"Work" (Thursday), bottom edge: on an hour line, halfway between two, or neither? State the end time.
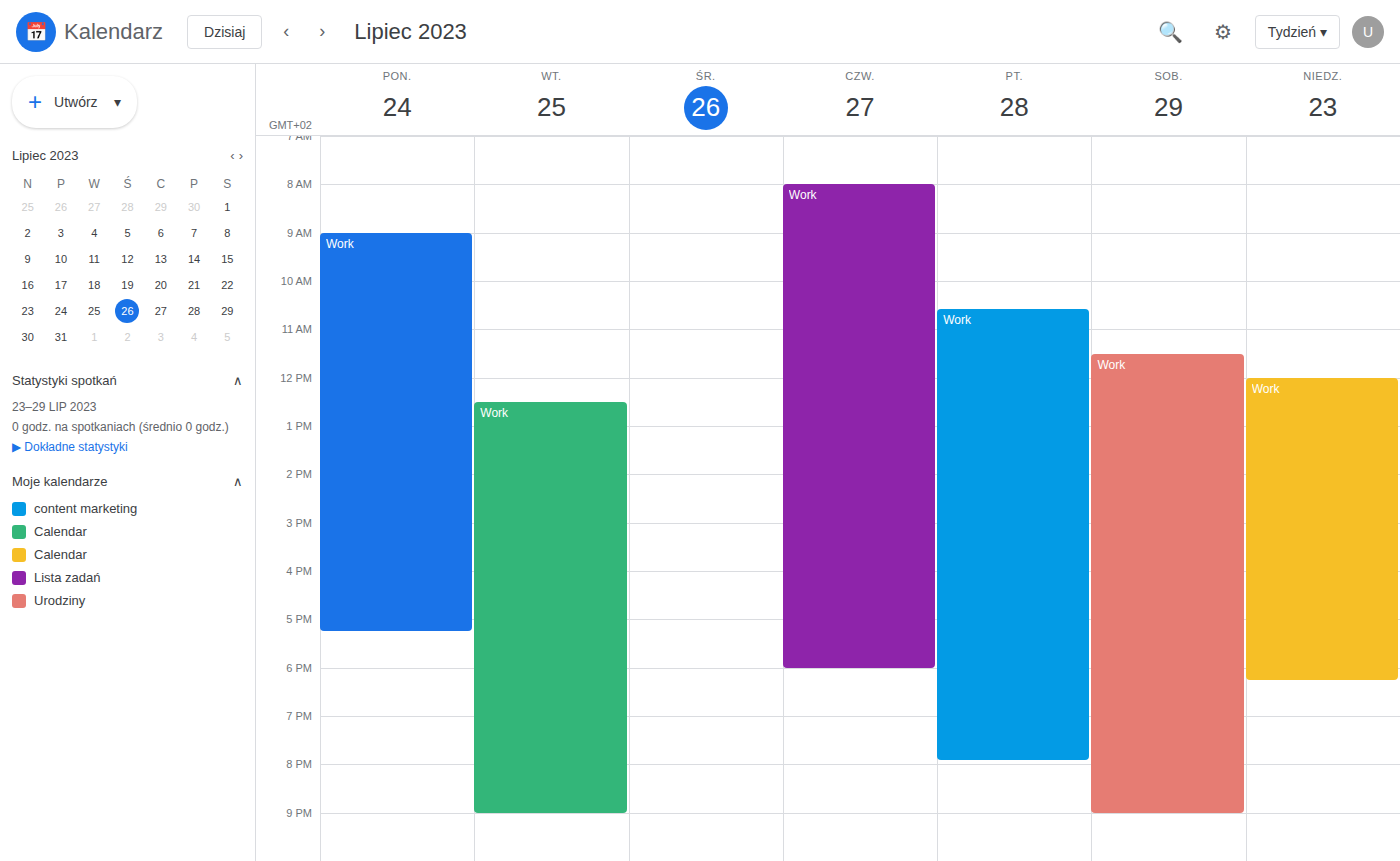
6:00 PM -- exactly on the 6 PM line.